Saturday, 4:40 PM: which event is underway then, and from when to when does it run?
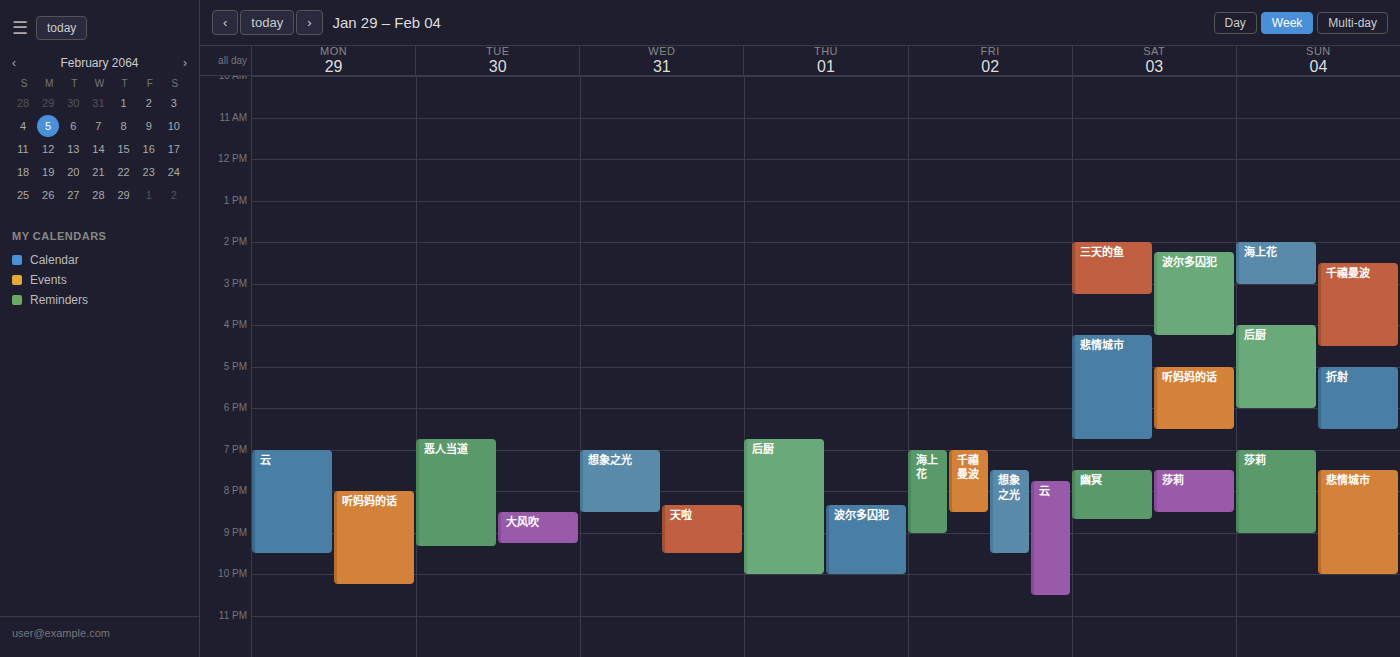
"悲情城市", 4:15 PM to 6:45 PM